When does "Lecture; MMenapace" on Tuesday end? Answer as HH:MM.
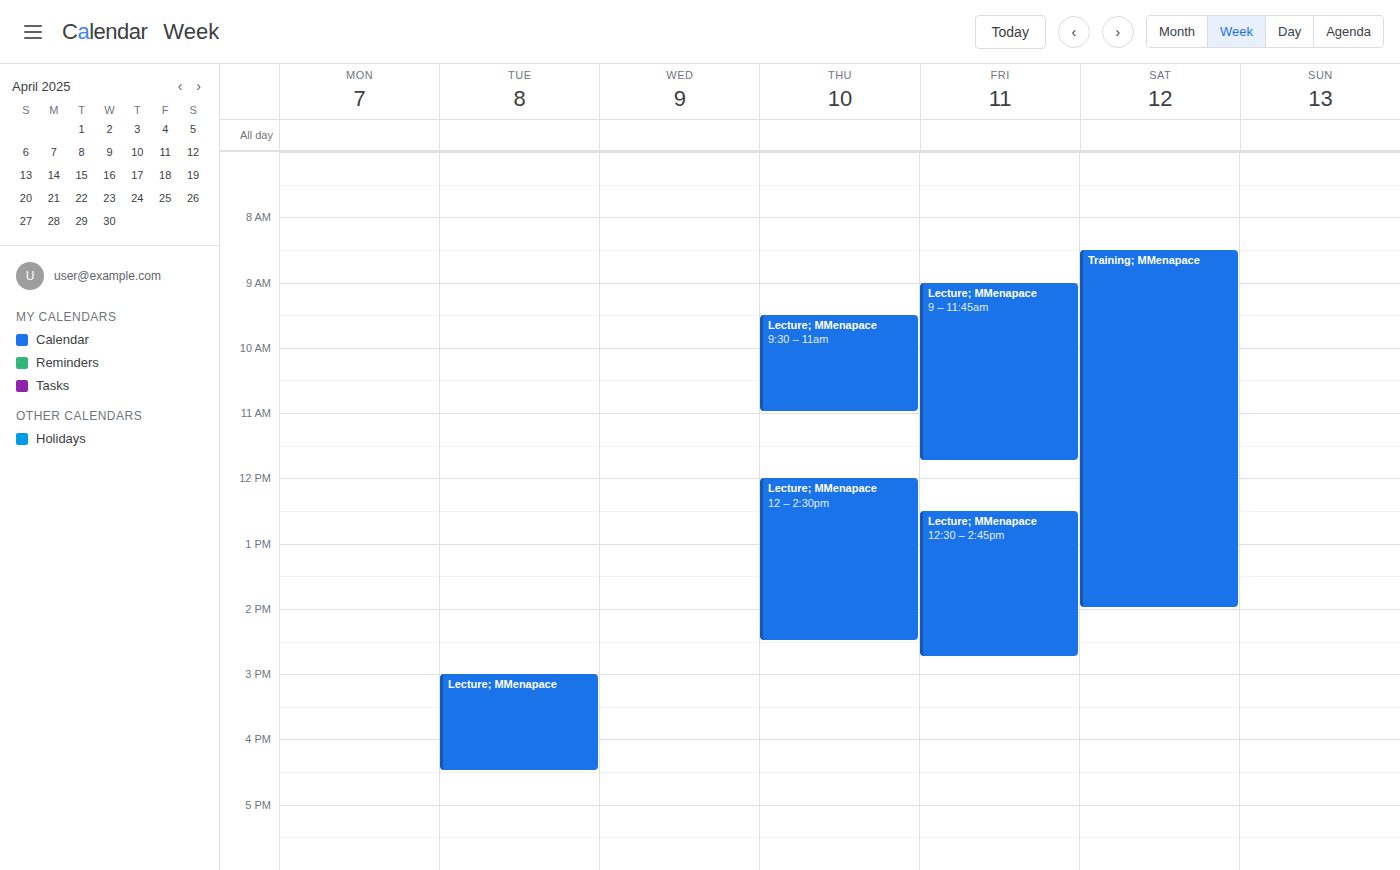
16:30